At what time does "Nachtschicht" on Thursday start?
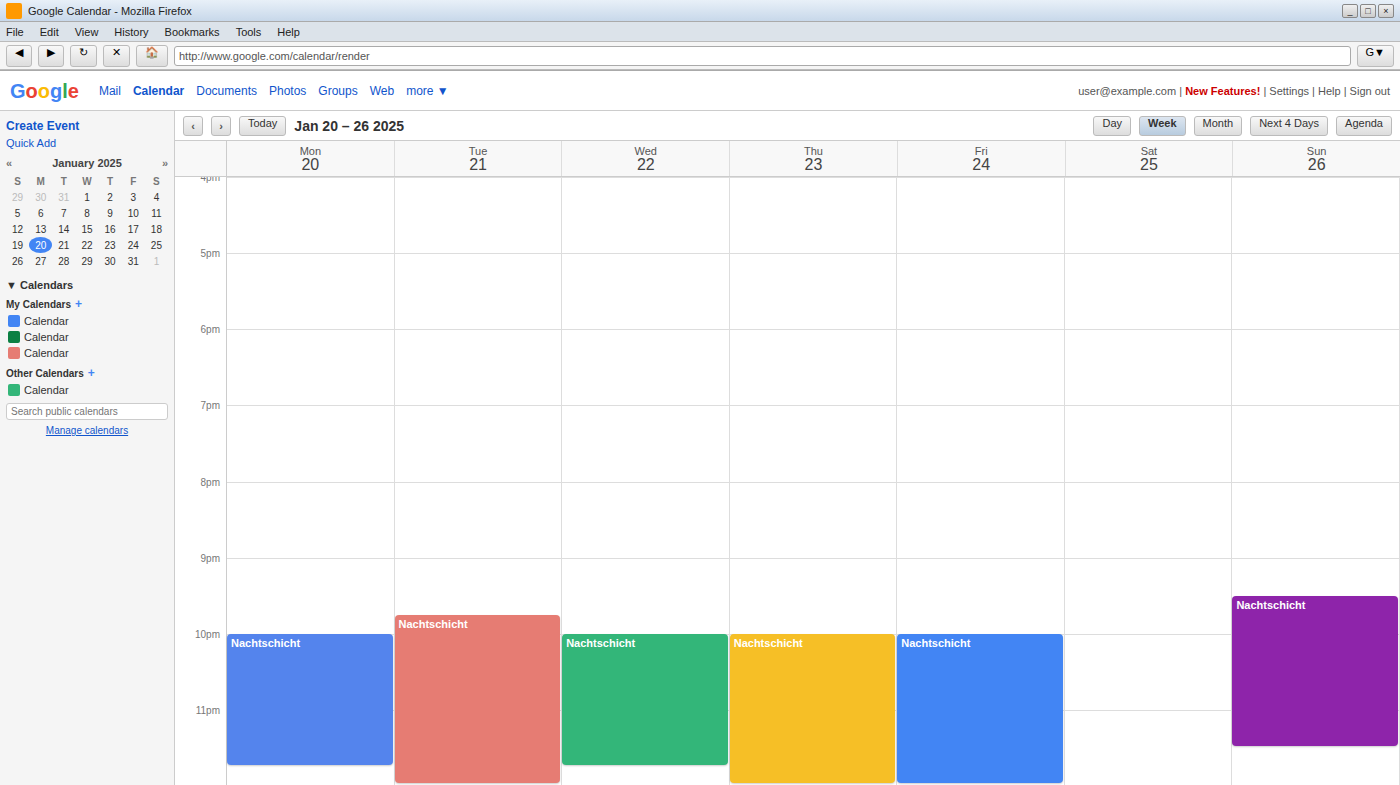
10:00 PM